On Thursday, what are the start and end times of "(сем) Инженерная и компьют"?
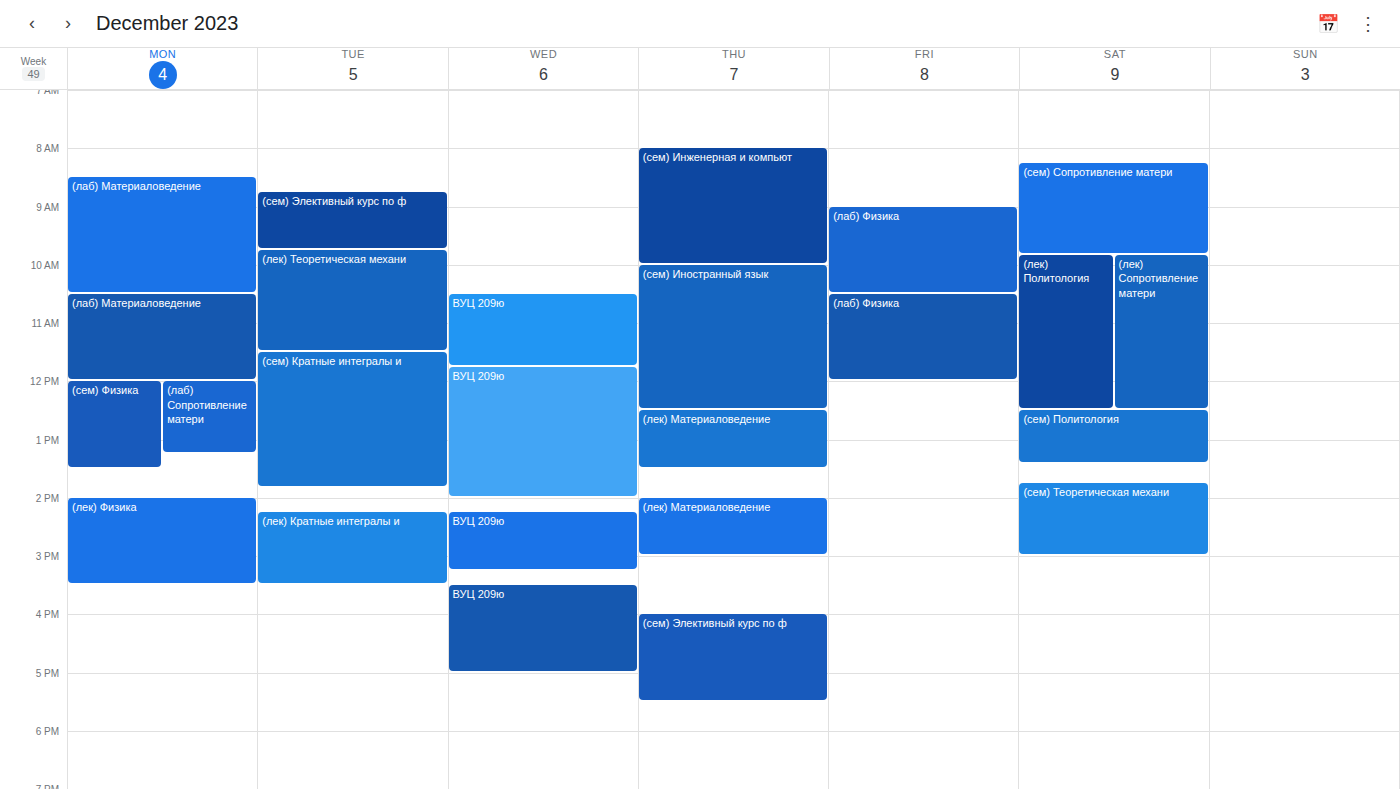
08:00 to 10:00